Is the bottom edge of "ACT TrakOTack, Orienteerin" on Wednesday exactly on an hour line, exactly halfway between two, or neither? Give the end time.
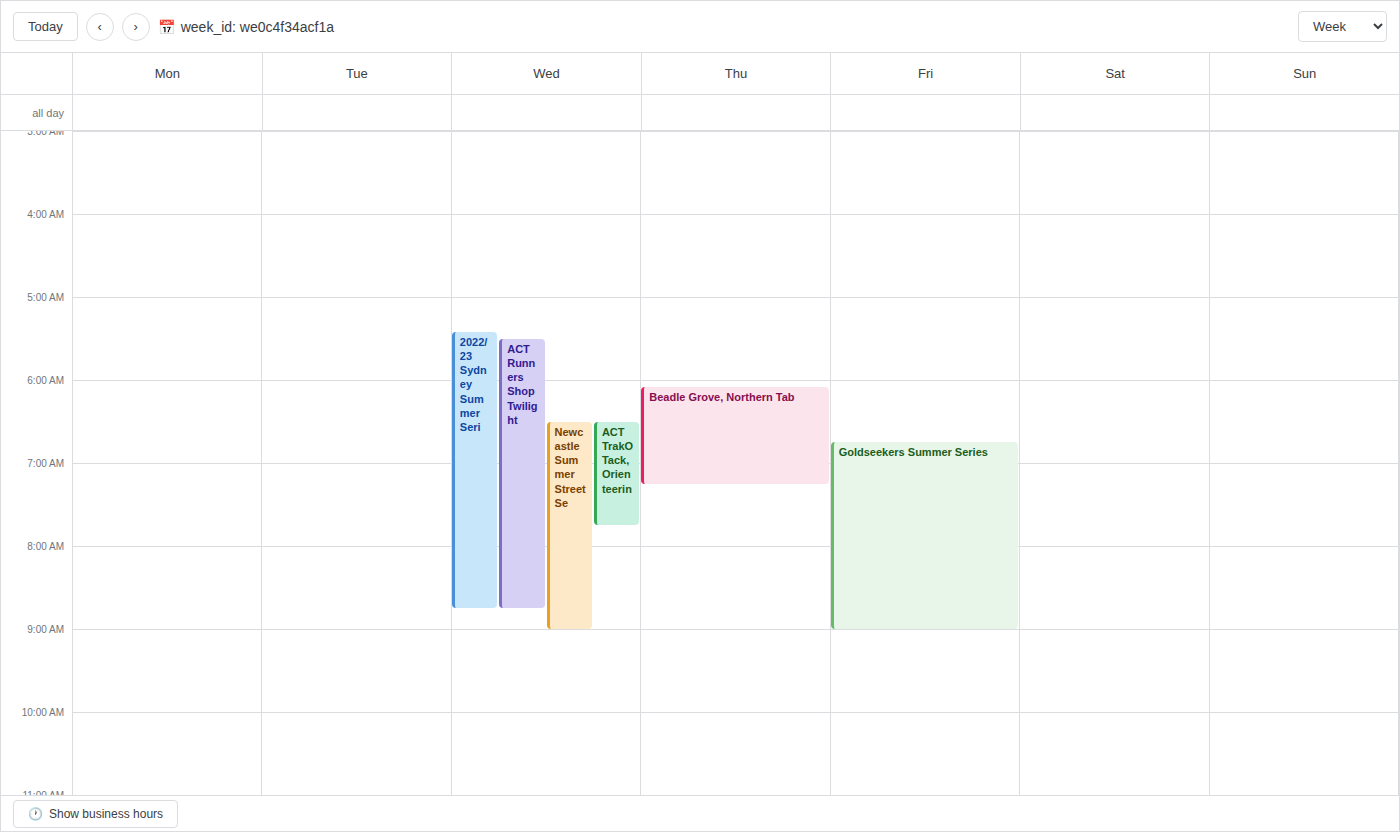
7:45 AM -- neither: three quarters of the way from the 7 AM line to the 8 AM line.